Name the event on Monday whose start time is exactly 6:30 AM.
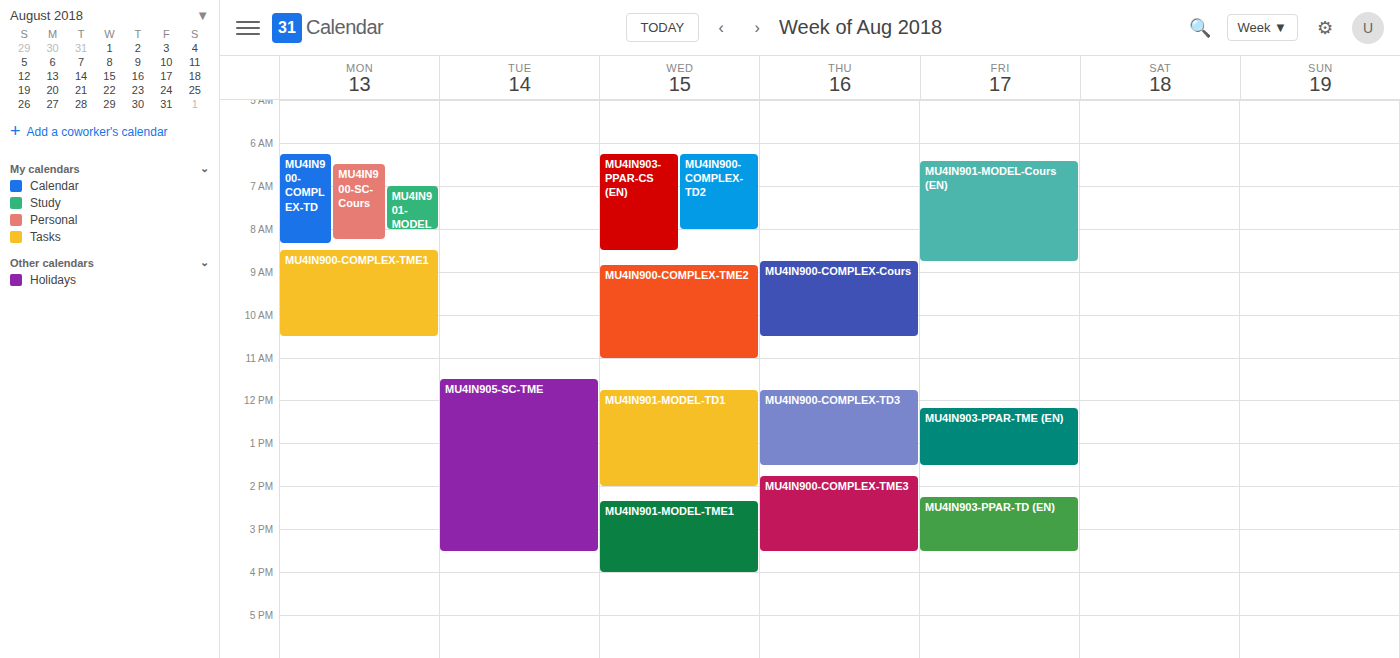
"MU4IN900-SC-Cours"